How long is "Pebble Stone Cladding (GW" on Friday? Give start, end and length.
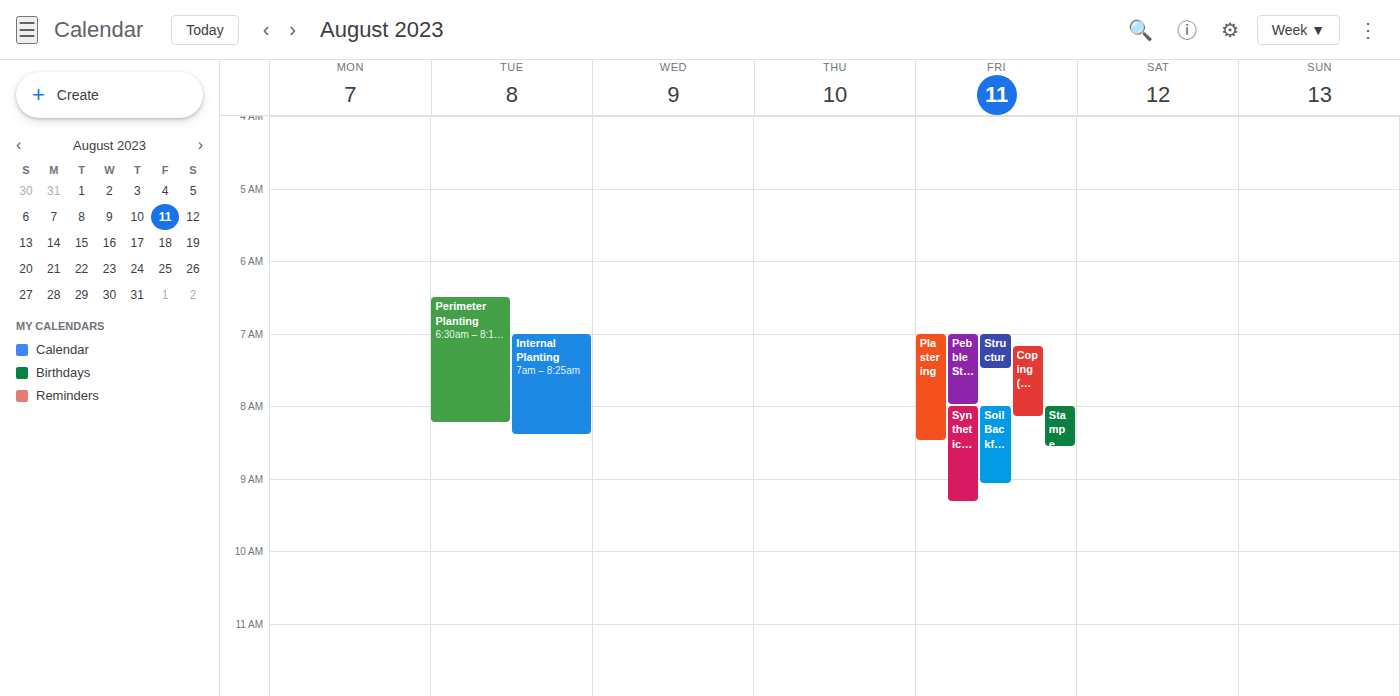
7:00 AM to 8:00 AM, 1 hour